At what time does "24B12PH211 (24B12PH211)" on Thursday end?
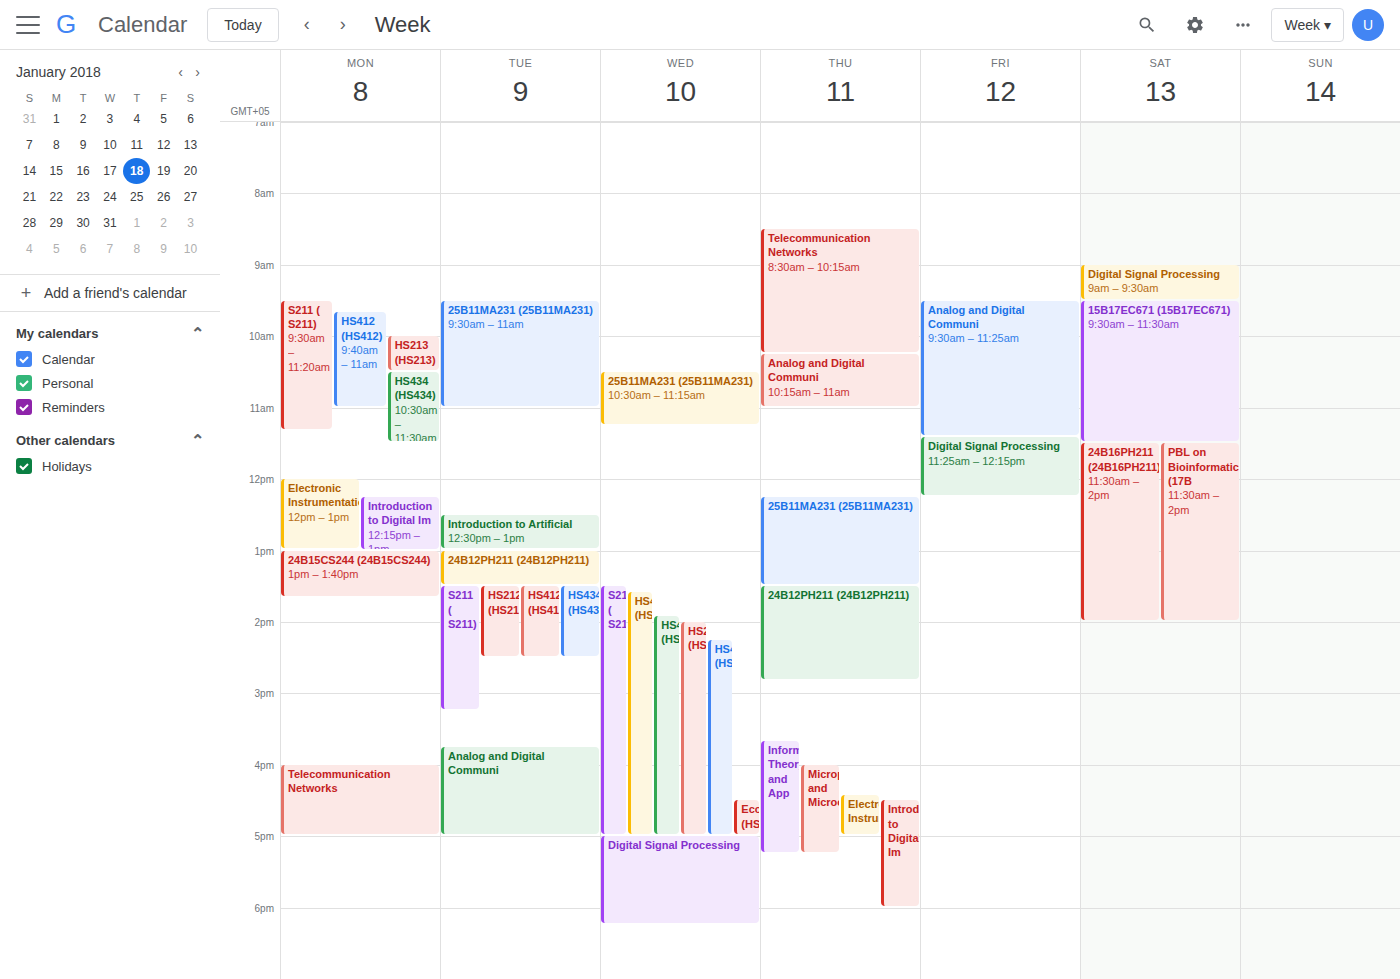
2:50 PM